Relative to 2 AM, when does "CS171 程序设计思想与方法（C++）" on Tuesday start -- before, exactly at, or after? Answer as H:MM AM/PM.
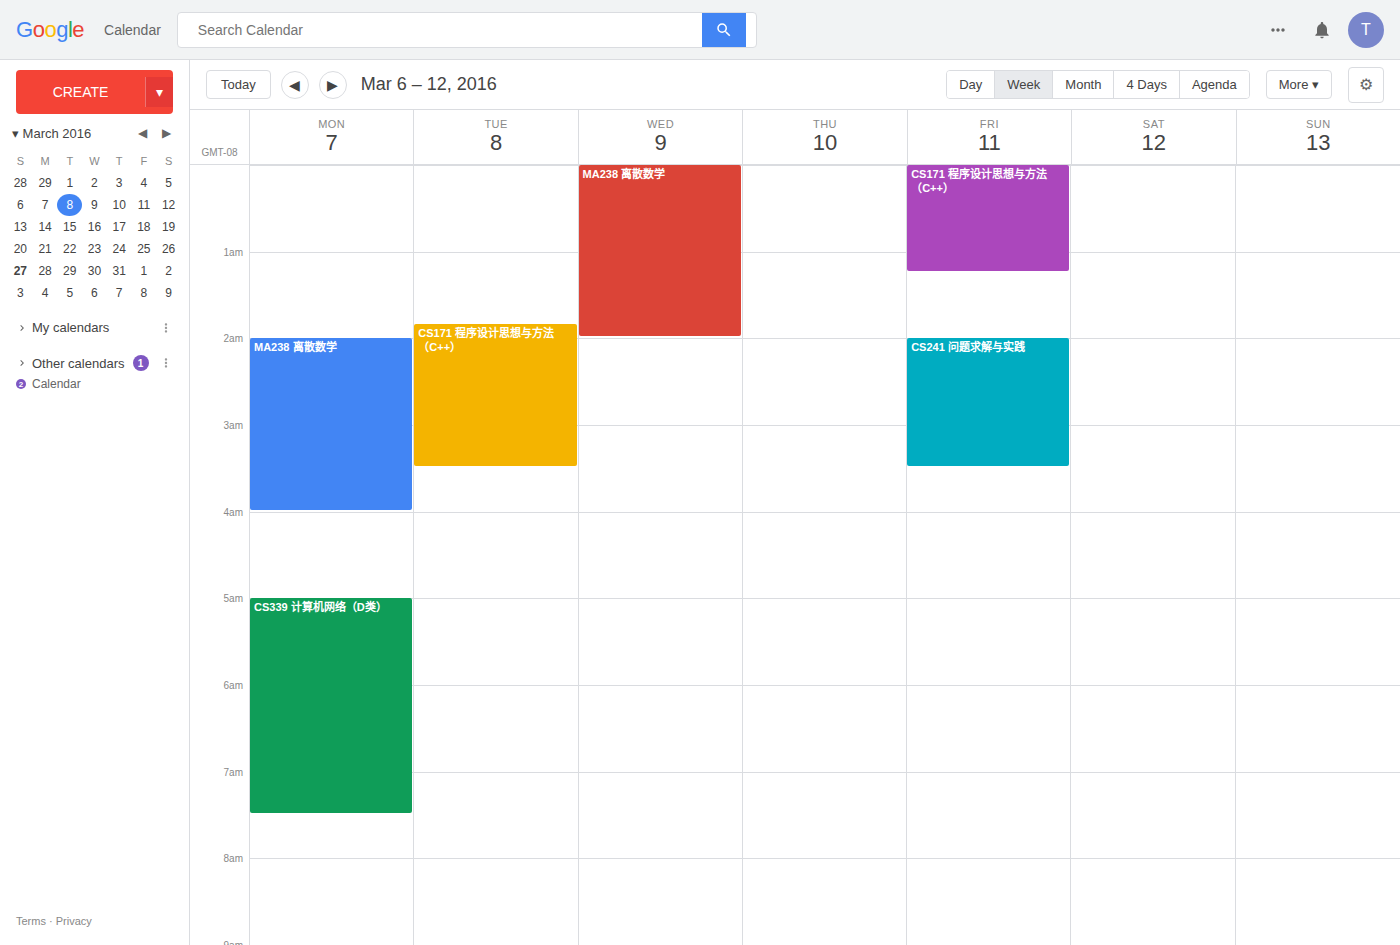
1:50 AM -- before 2 AM, 10 minutes above the 2 AM line.